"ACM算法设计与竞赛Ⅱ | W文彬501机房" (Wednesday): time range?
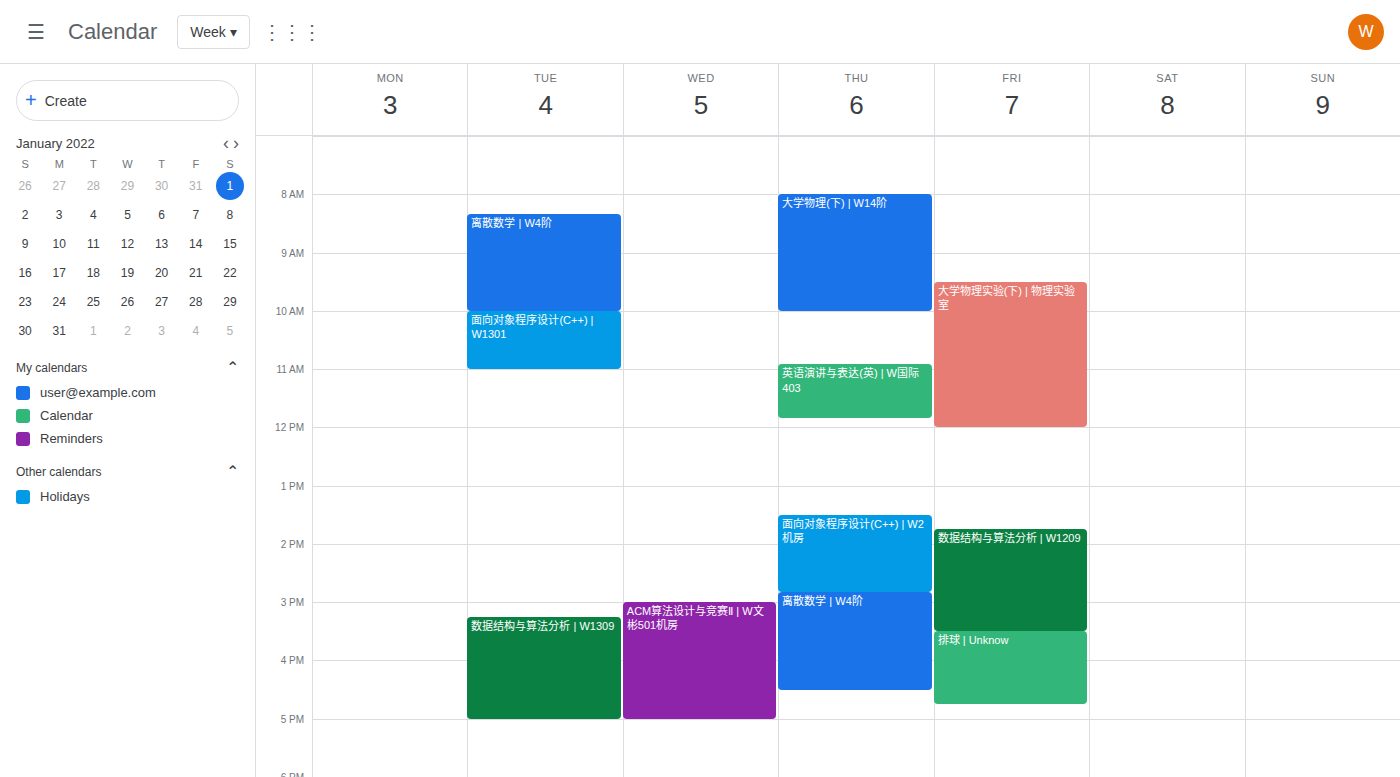
3:00 PM to 5:00 PM